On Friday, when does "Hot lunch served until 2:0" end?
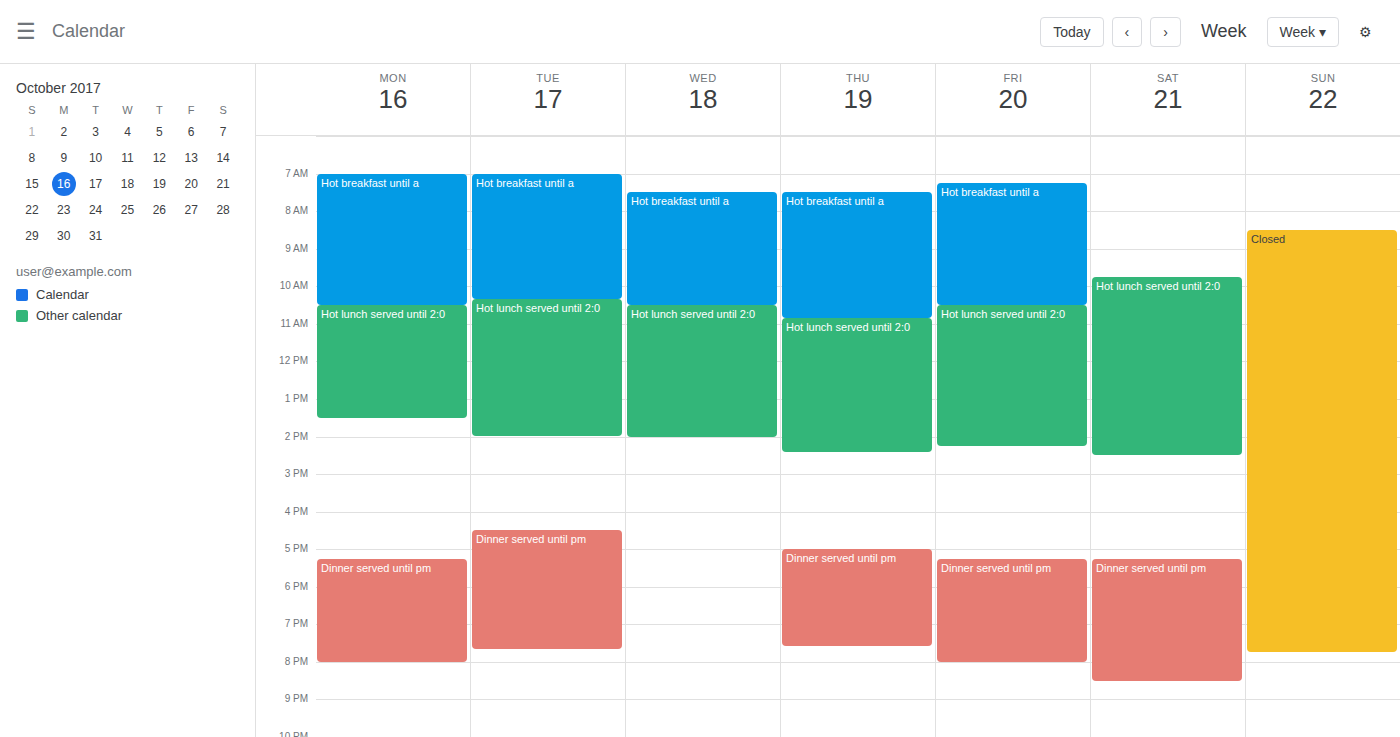
14:15